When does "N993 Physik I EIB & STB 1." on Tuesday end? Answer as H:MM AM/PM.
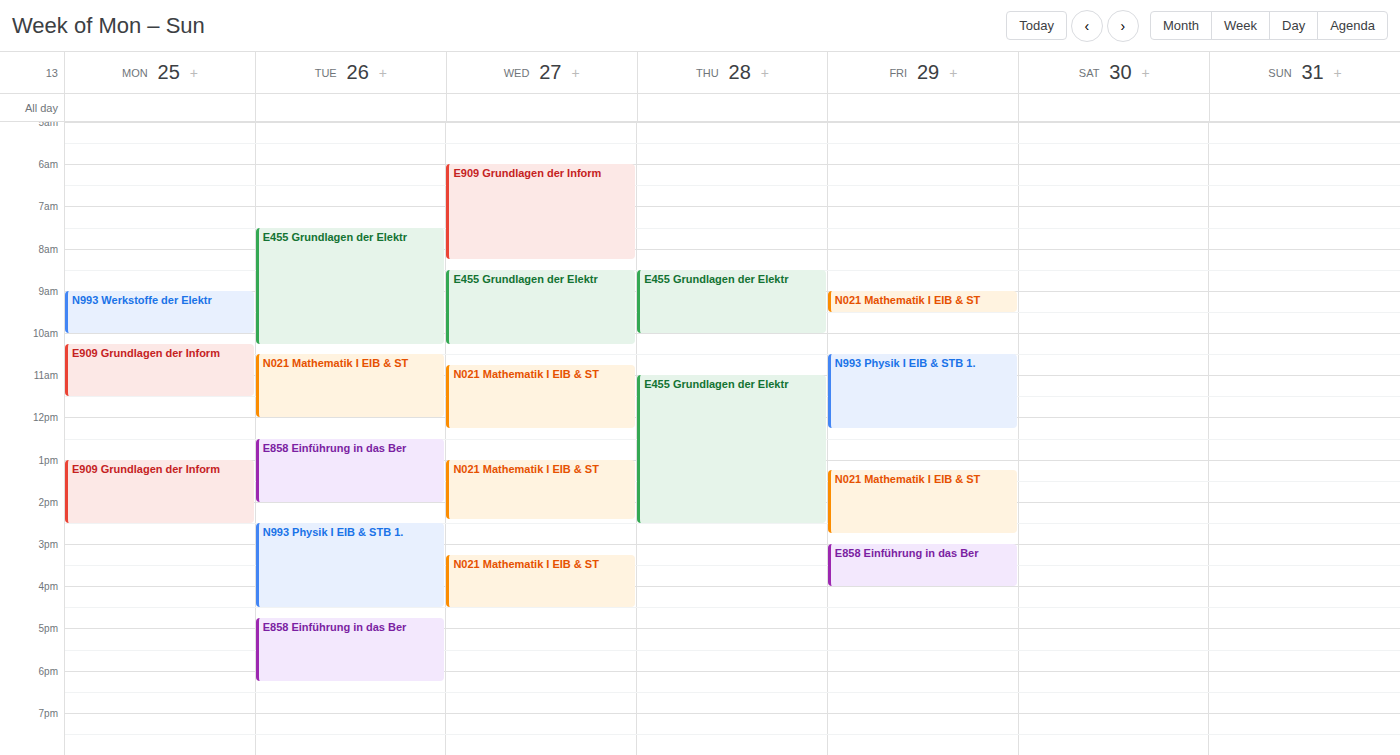
4:30 PM